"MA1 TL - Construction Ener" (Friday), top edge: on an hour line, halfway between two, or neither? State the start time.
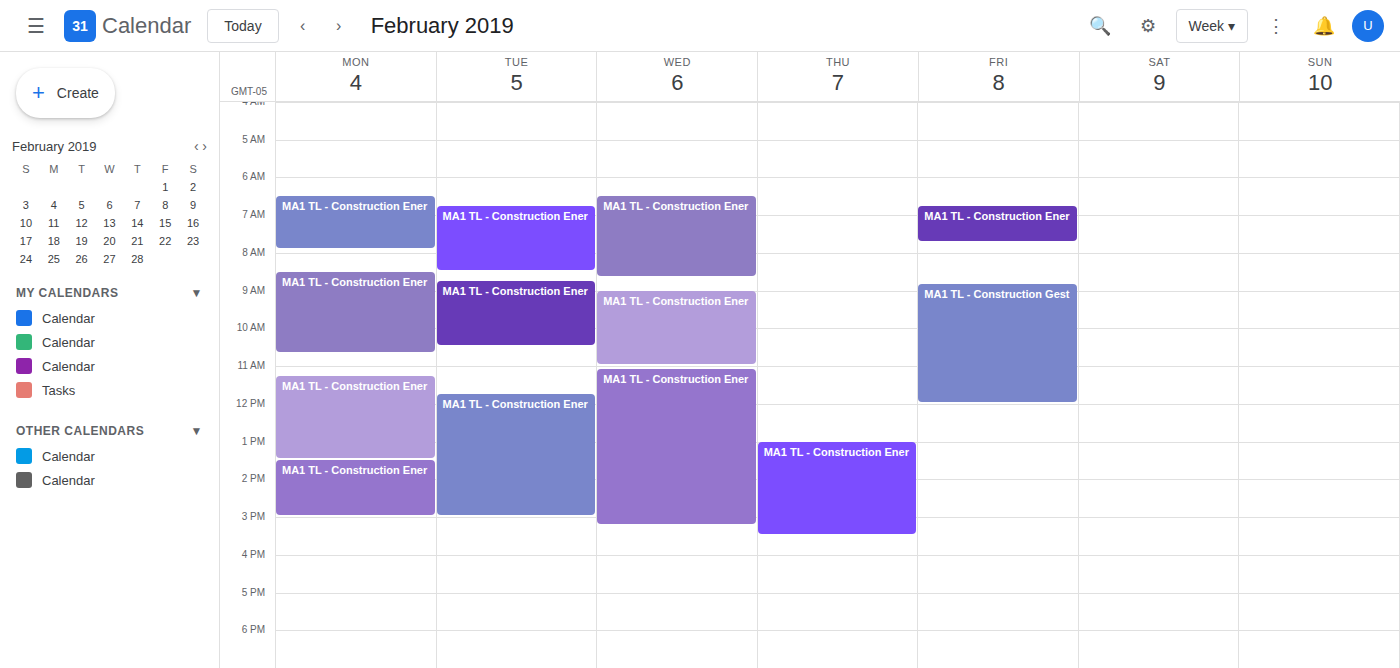
6:45 AM -- neither: three quarters of the way from the 6 AM line to the 7 AM line.